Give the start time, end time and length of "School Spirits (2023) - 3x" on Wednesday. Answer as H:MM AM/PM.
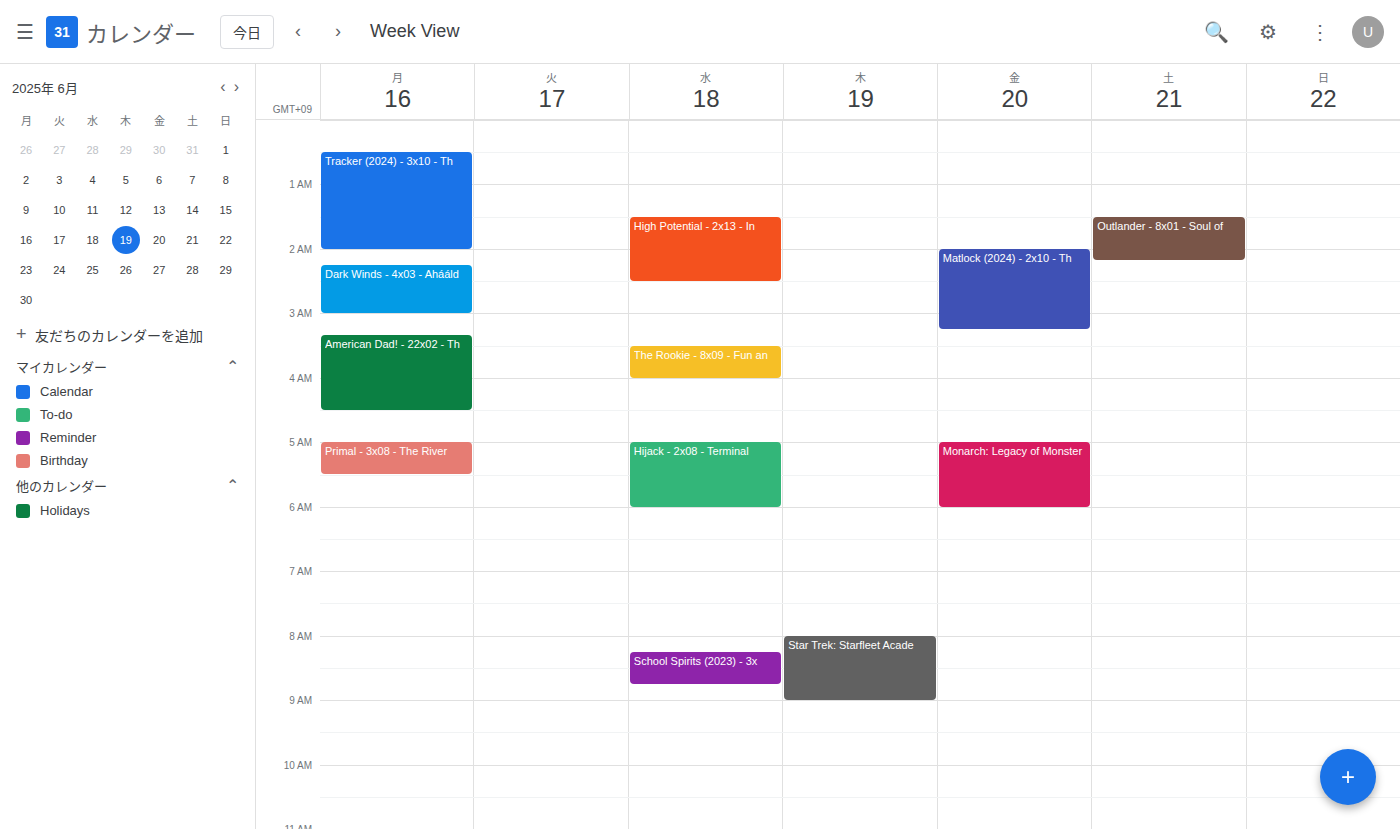
8:15 AM to 8:45 AM, 30 minutes